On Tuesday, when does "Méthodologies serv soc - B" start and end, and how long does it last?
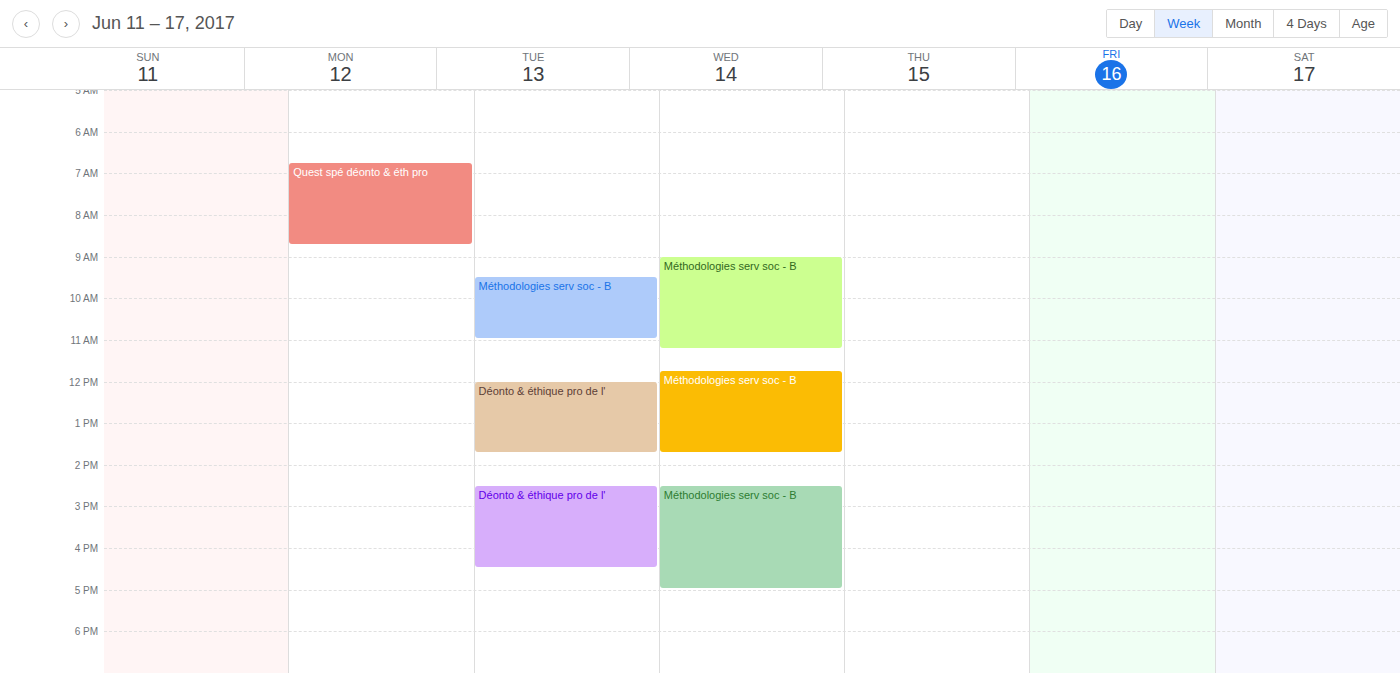
9:30 AM to 11:00 AM, 1 hour 30 minutes